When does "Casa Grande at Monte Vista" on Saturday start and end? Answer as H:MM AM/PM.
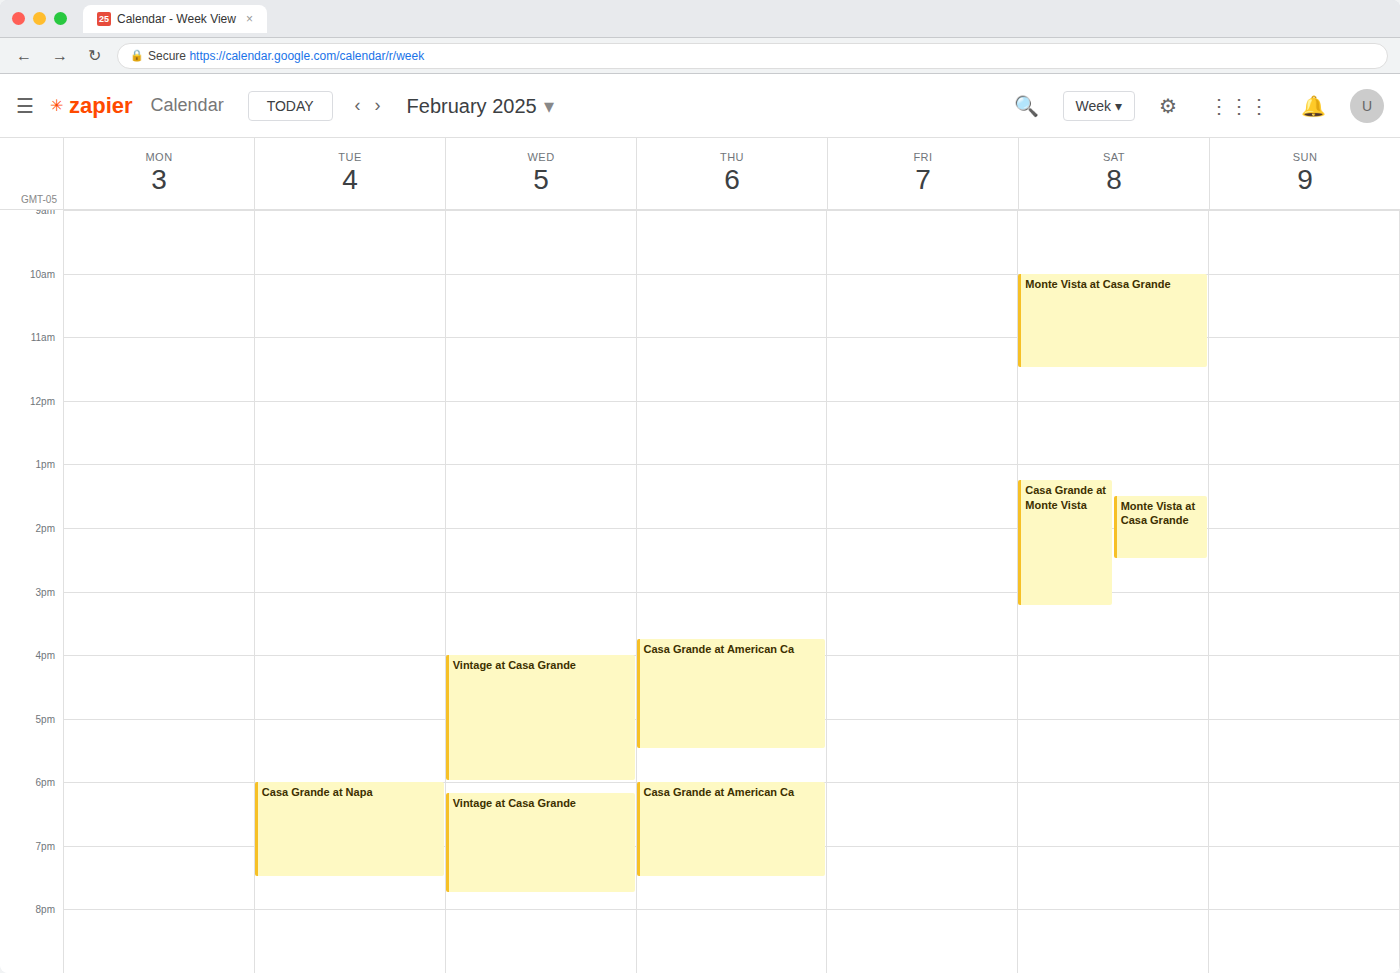
1:15 PM to 3:15 PM